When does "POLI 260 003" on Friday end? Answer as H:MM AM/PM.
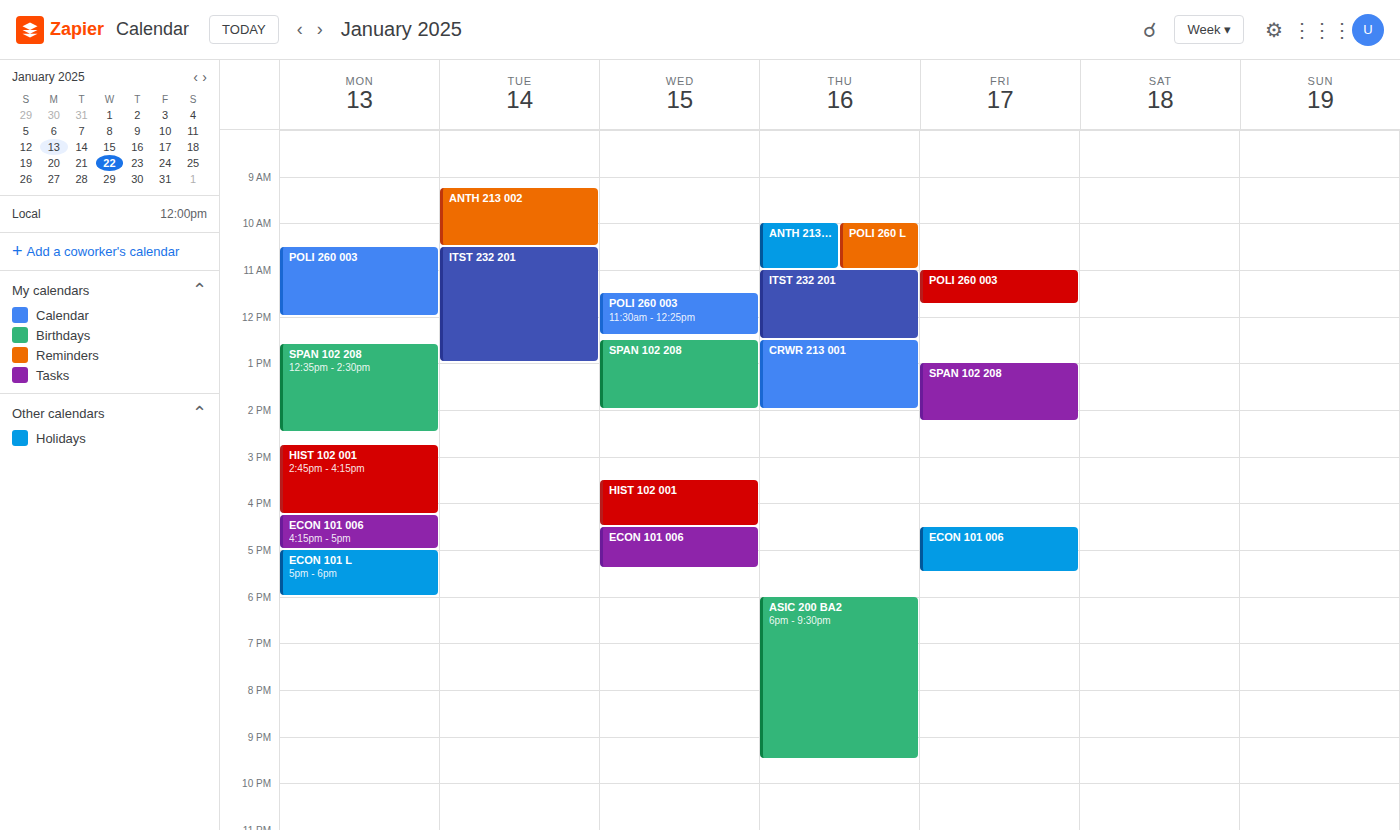
11:45 AM